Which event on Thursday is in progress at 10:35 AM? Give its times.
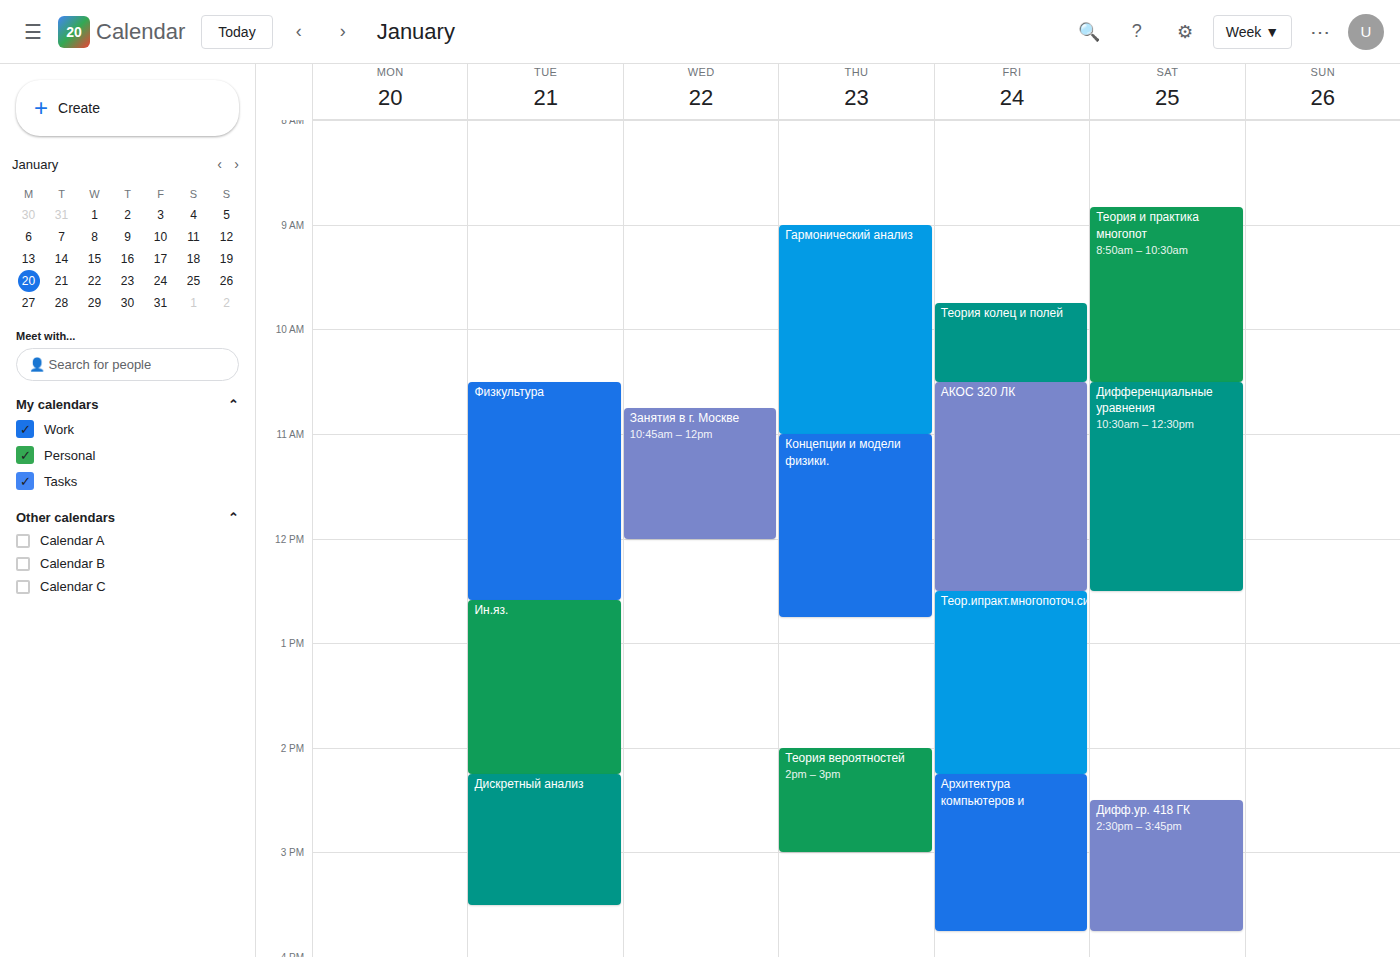
"Гармонический анализ", 9:00 AM to 11:00 AM